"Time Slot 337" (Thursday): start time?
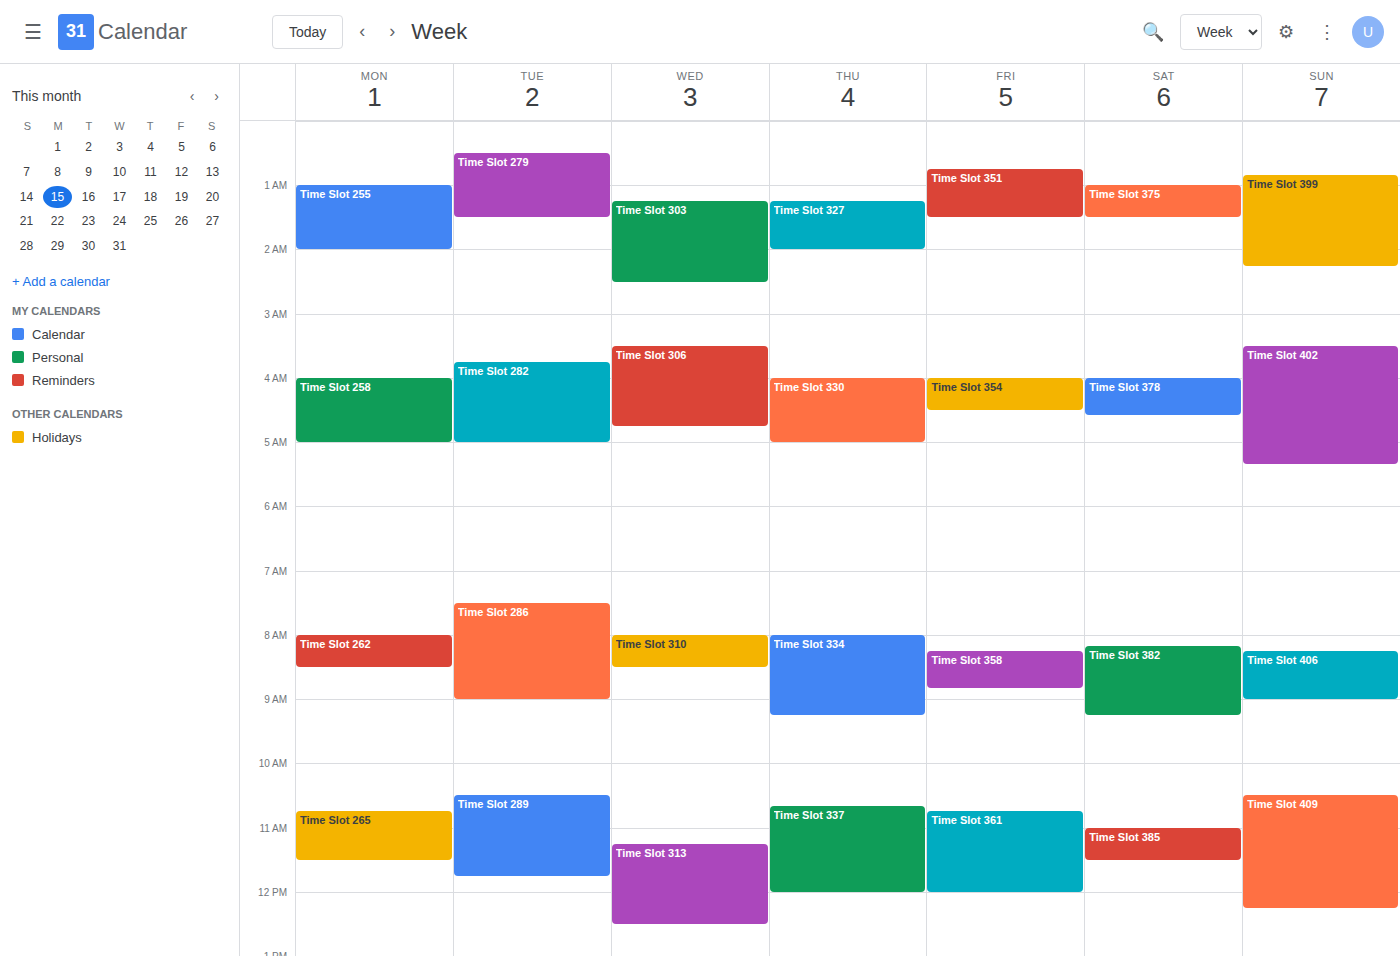
10:40 AM